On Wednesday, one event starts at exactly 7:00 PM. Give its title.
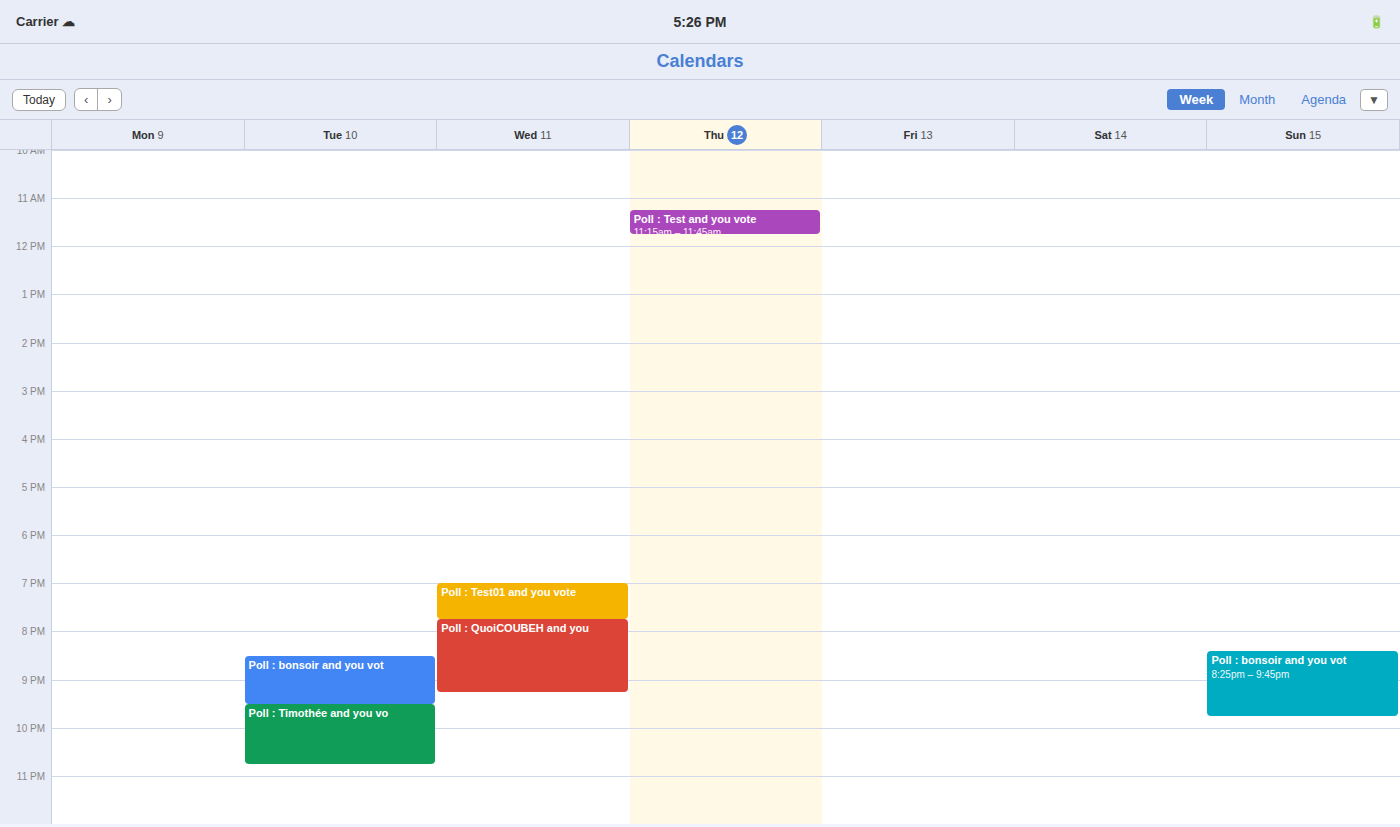
"Poll : Test01 and you vote"